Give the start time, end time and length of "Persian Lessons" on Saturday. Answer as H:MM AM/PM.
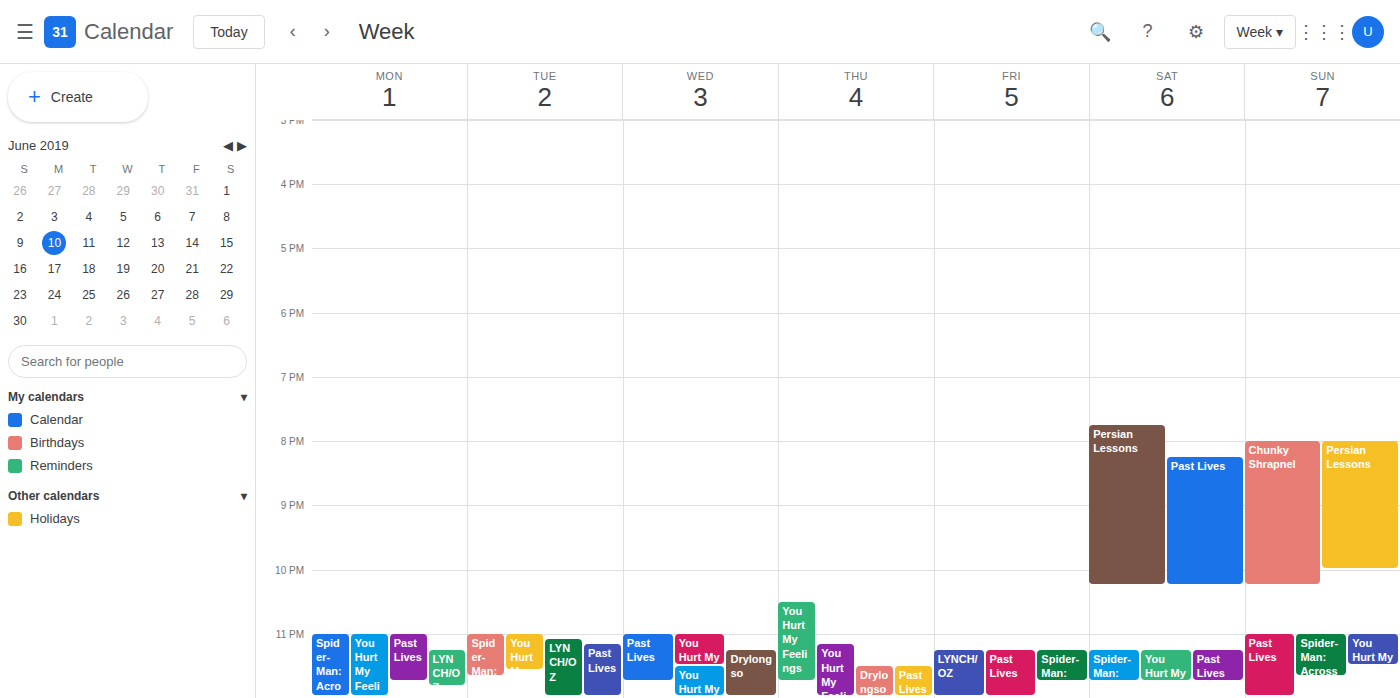
7:45 PM to 10:15 PM, 2 hours 30 minutes